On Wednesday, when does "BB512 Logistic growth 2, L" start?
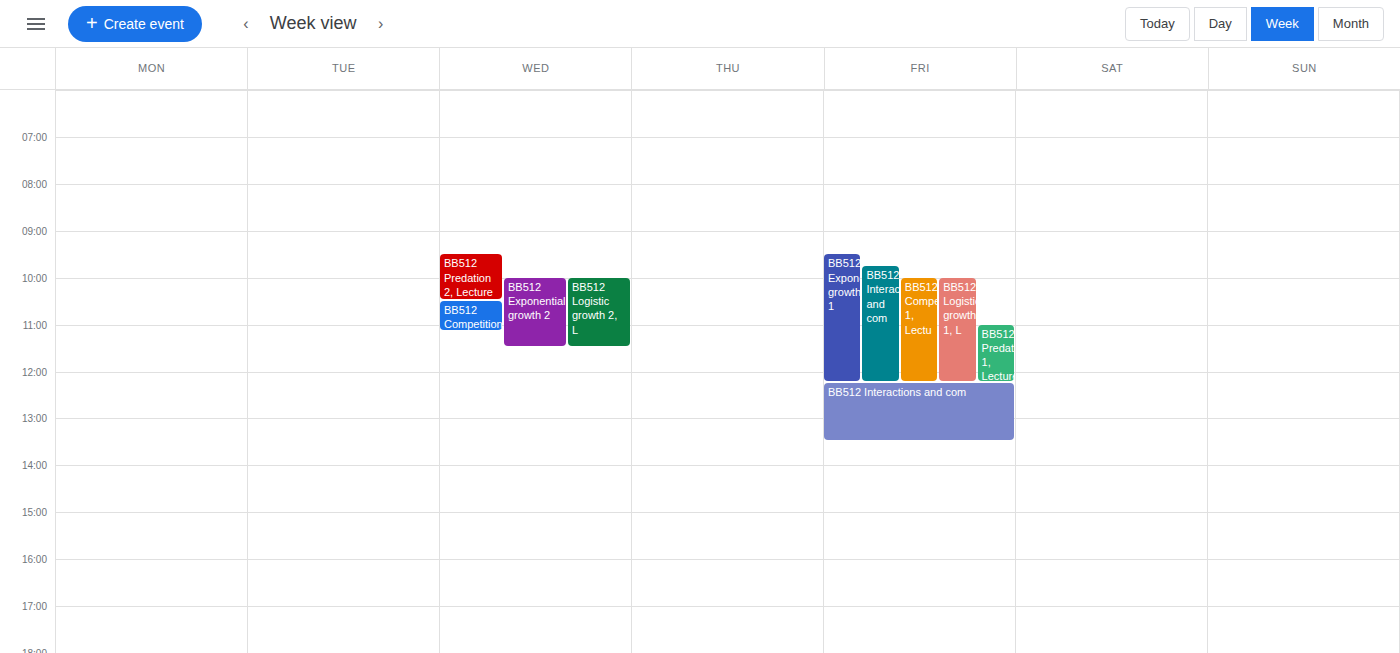
10:00 AM